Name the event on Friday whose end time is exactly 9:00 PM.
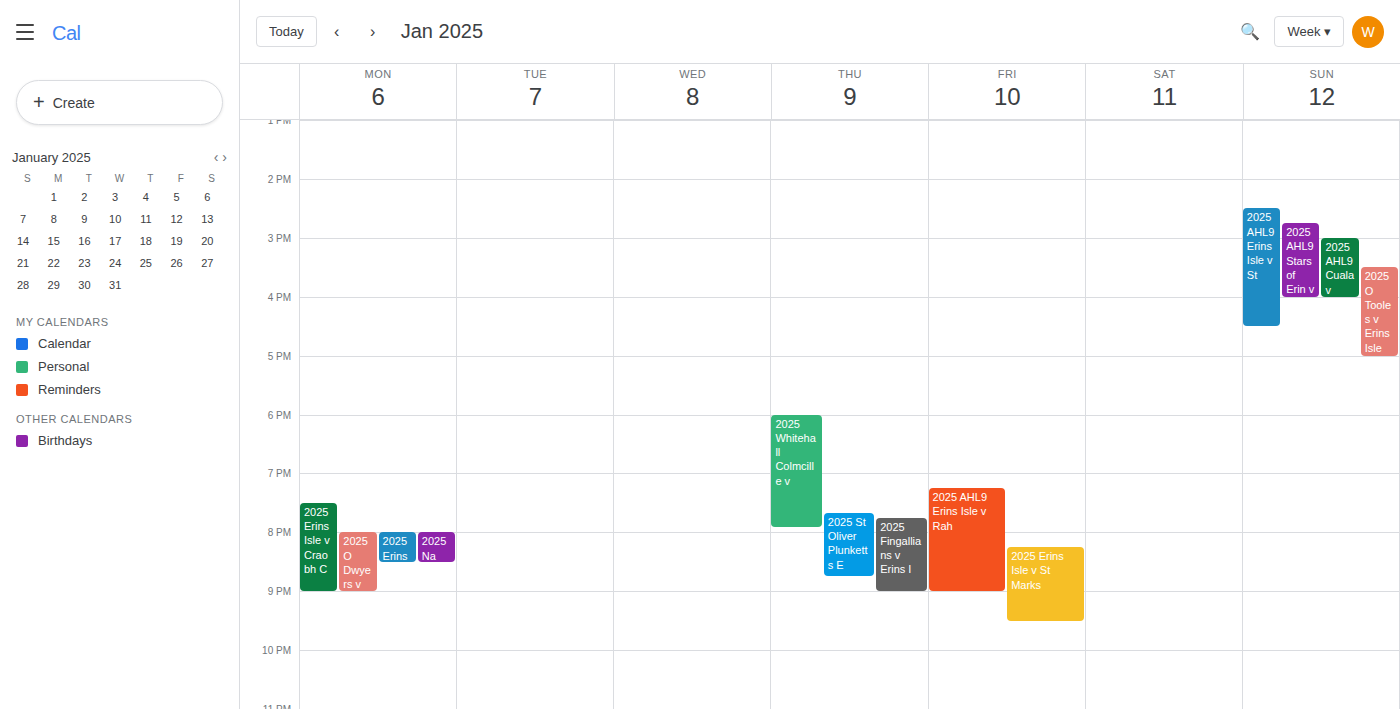
"2025 AHL9 Erins Isle v Rah"